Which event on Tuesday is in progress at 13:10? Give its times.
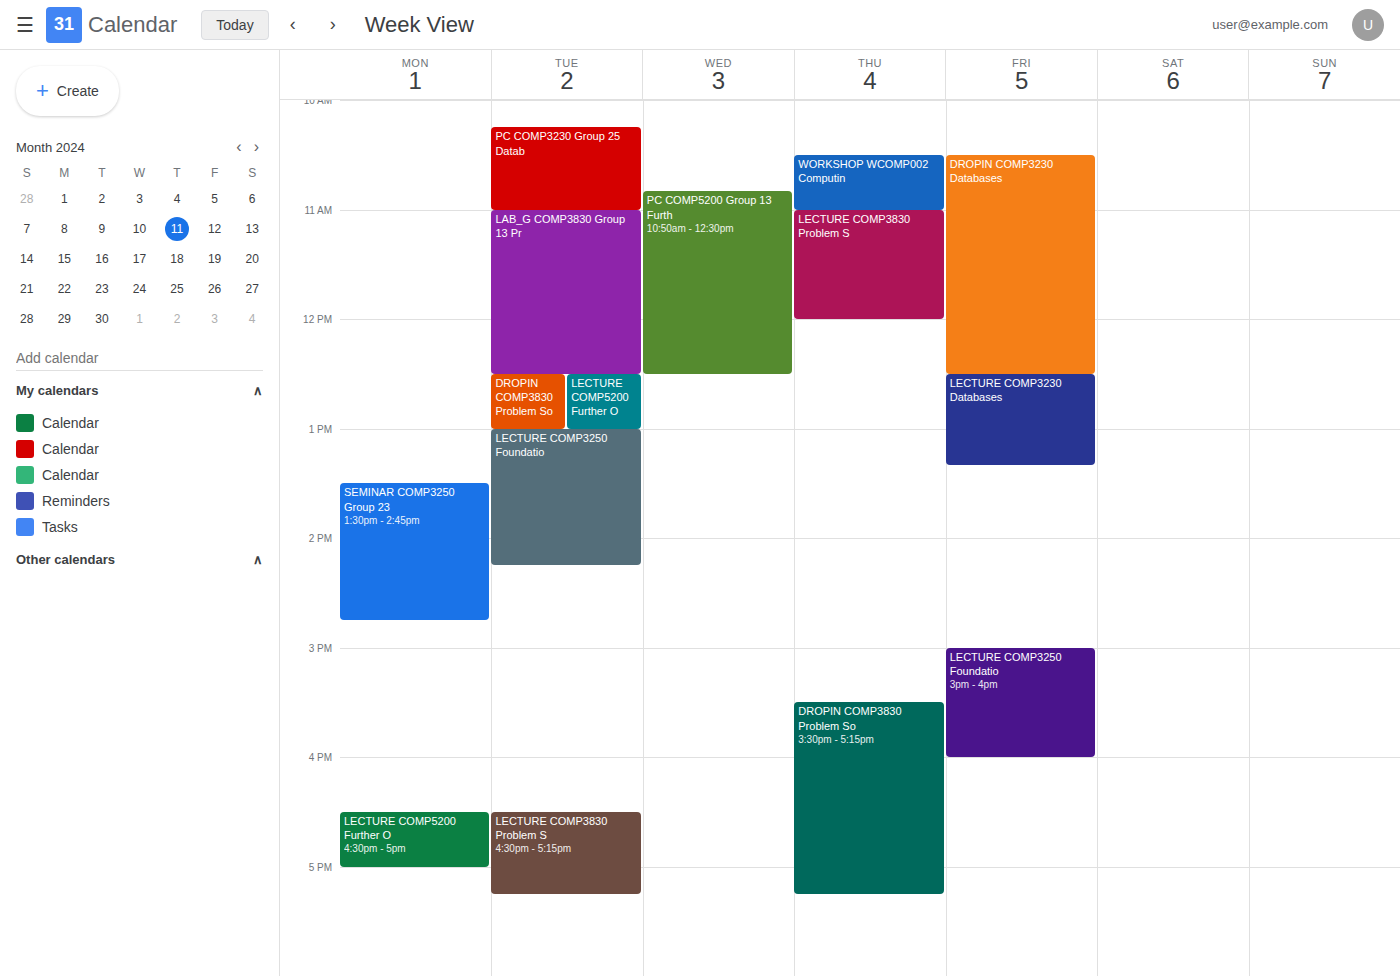
"LECTURE COMP3250 Foundatio", 13:00 to 14:15